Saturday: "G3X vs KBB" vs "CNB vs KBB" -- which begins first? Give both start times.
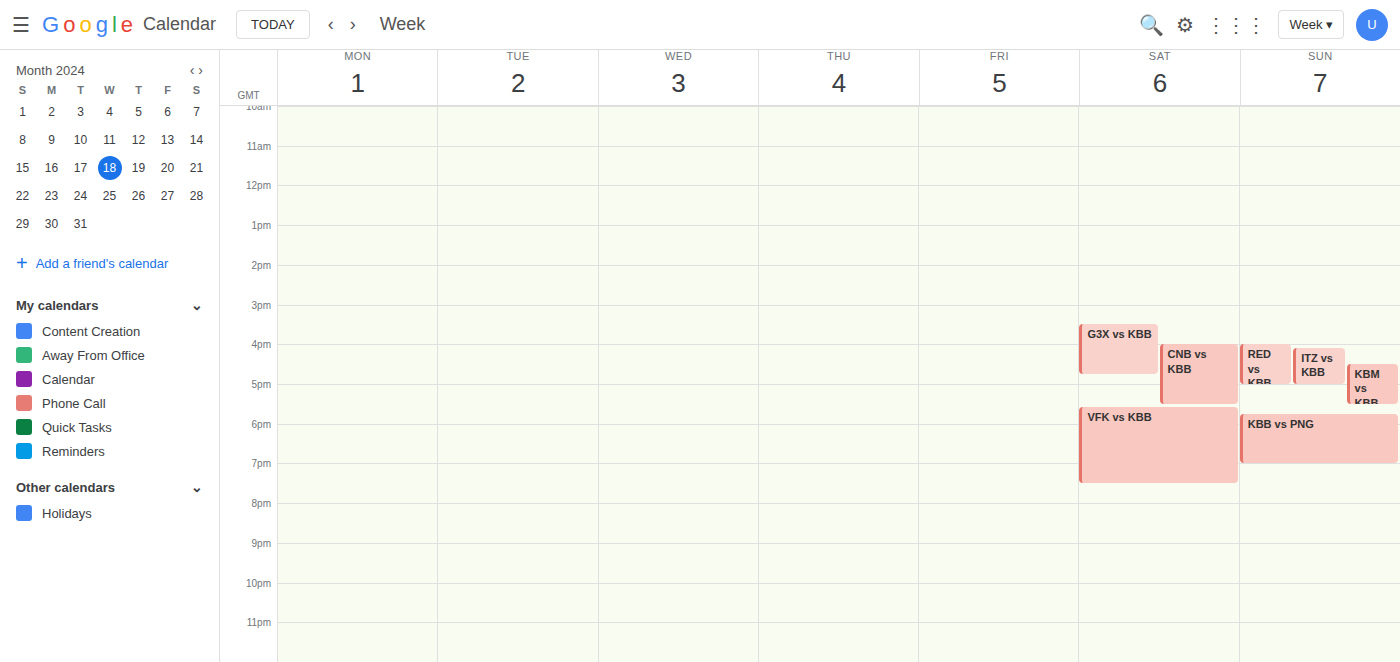
"G3X vs KBB" 3:30 PM; "CNB vs KBB" 4:00 PM.